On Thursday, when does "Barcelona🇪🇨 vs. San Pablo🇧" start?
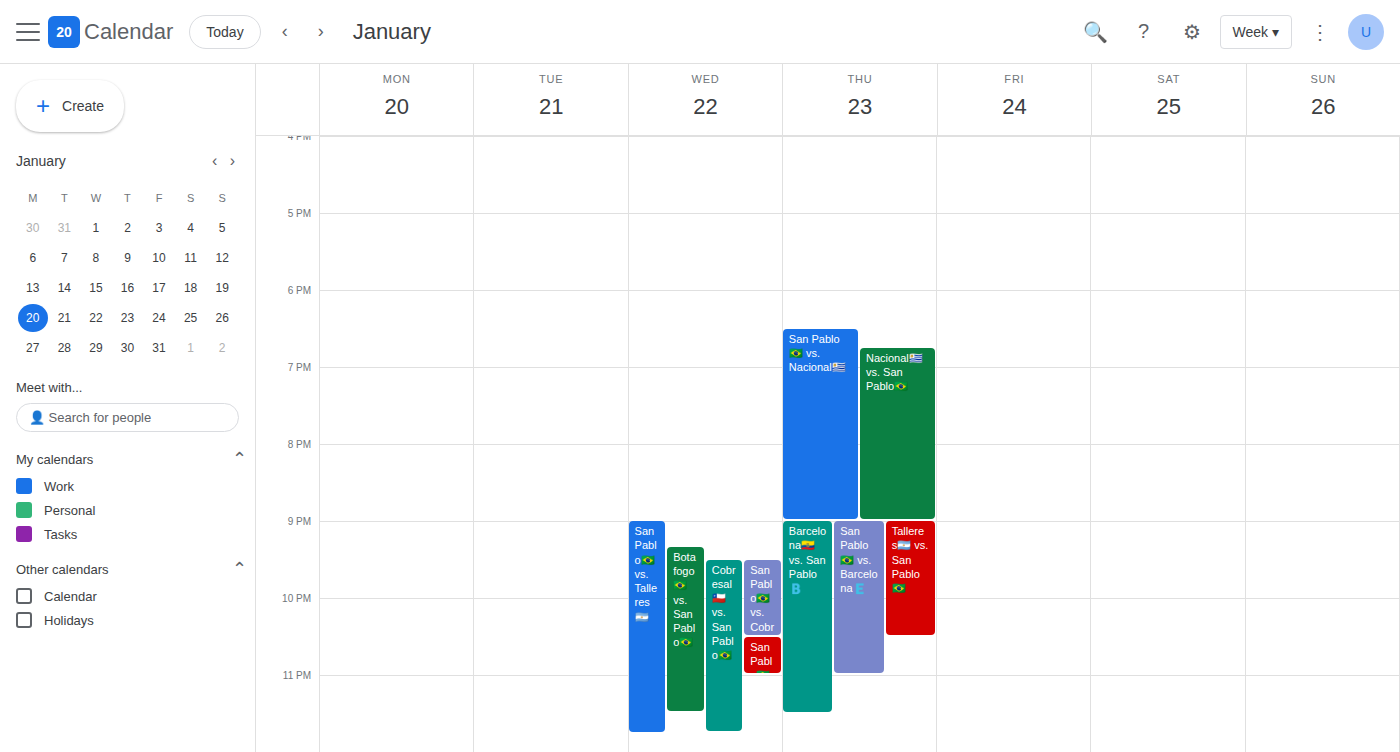
9:00 PM